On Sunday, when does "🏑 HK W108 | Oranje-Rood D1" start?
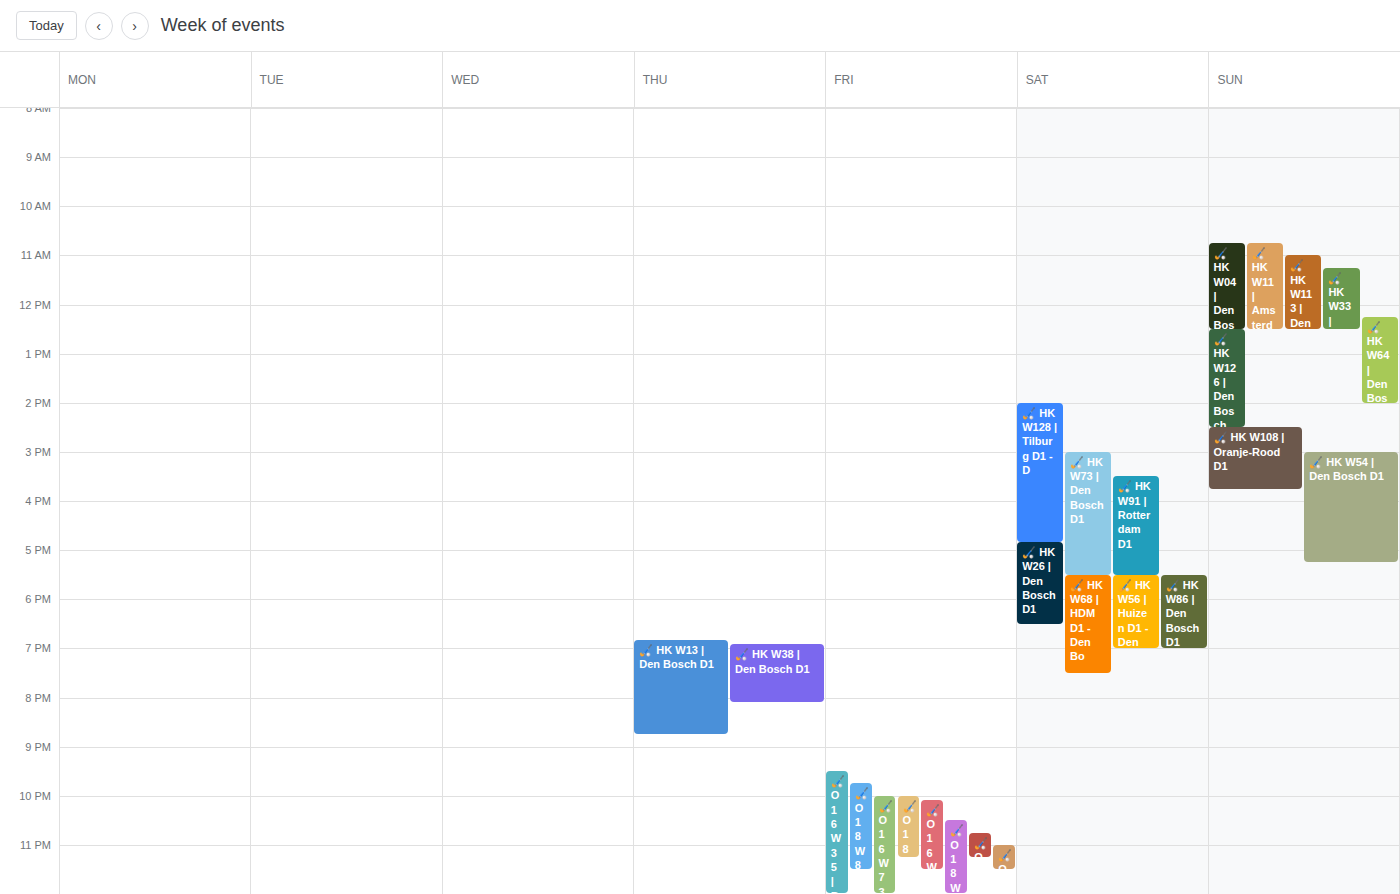
2:30 PM